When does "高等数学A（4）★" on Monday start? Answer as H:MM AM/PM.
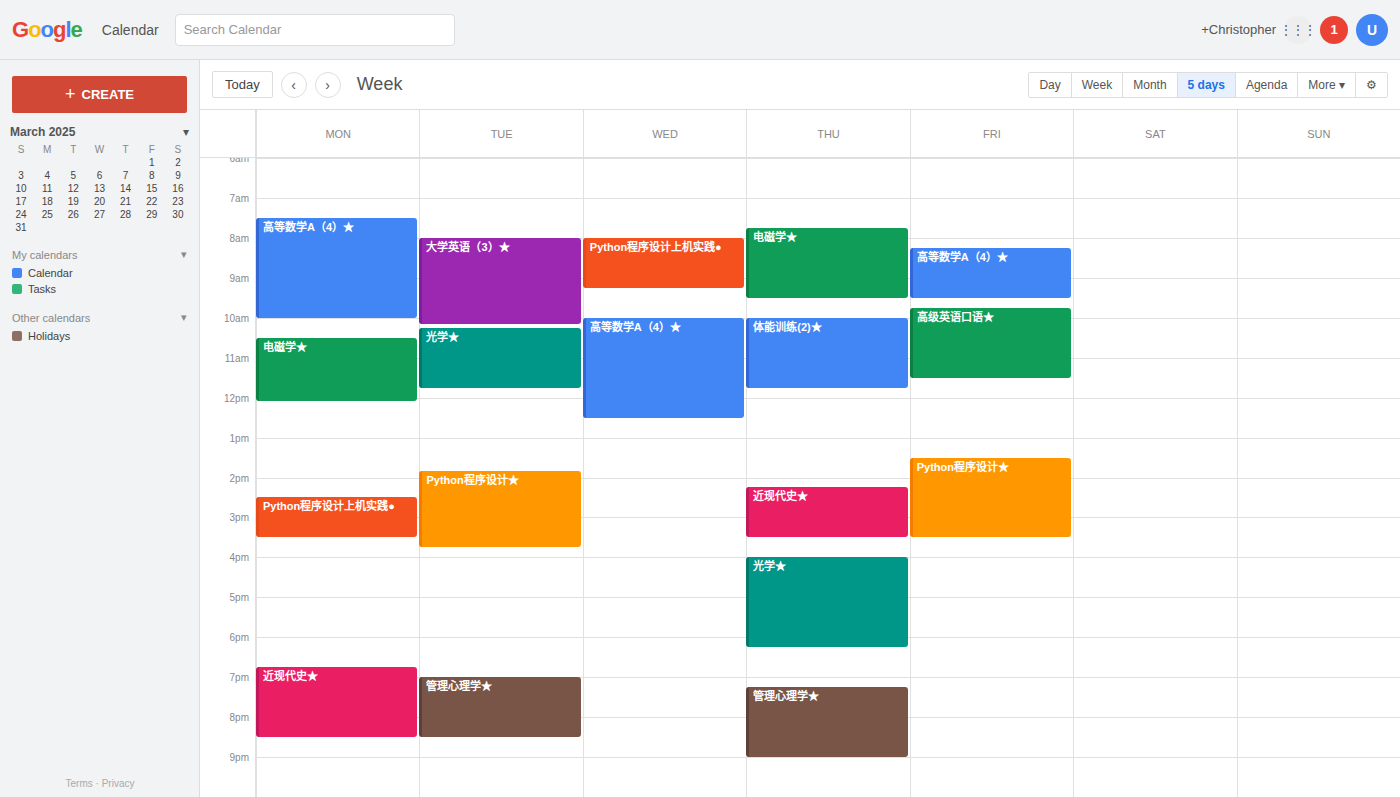
7:30 AM